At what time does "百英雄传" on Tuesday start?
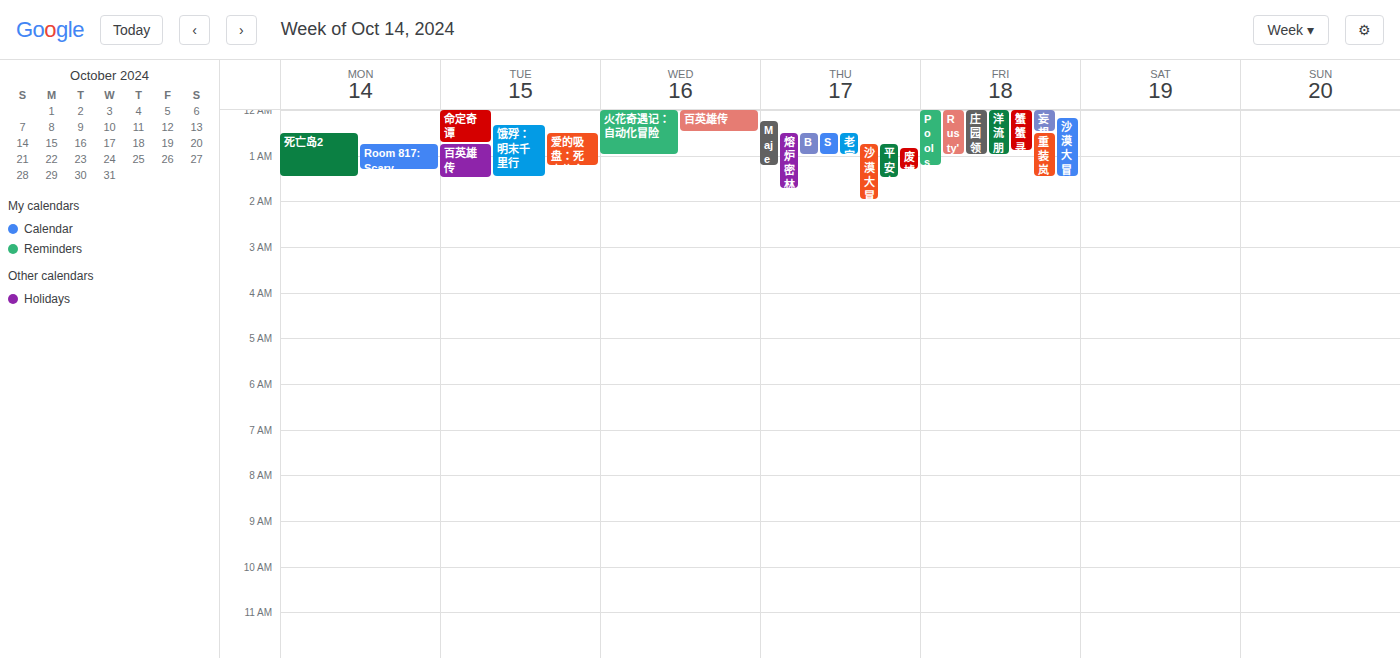
12:45 AM